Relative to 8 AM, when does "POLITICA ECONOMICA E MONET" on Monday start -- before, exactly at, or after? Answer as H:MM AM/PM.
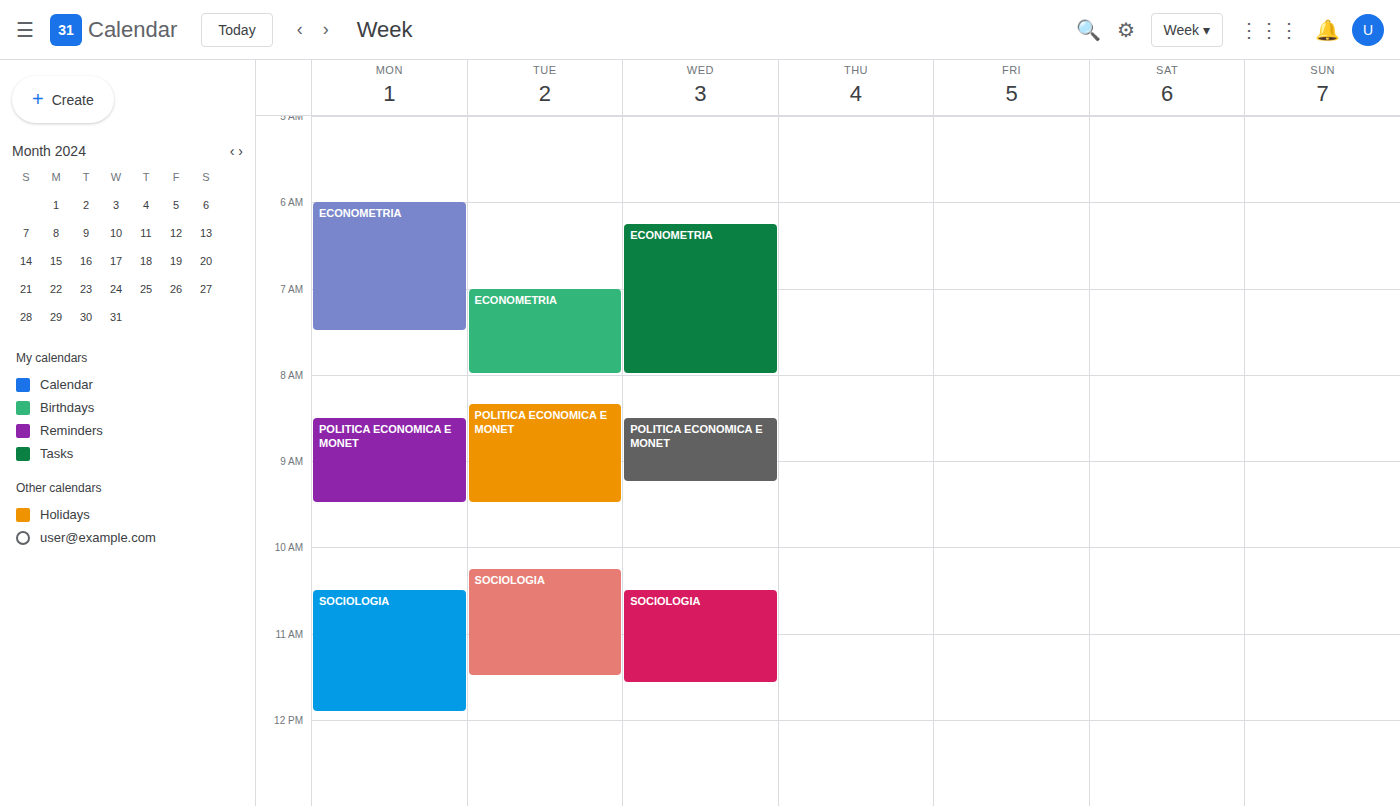
8:30 AM -- after 8 AM, 30 minutes below the 8 AM line.